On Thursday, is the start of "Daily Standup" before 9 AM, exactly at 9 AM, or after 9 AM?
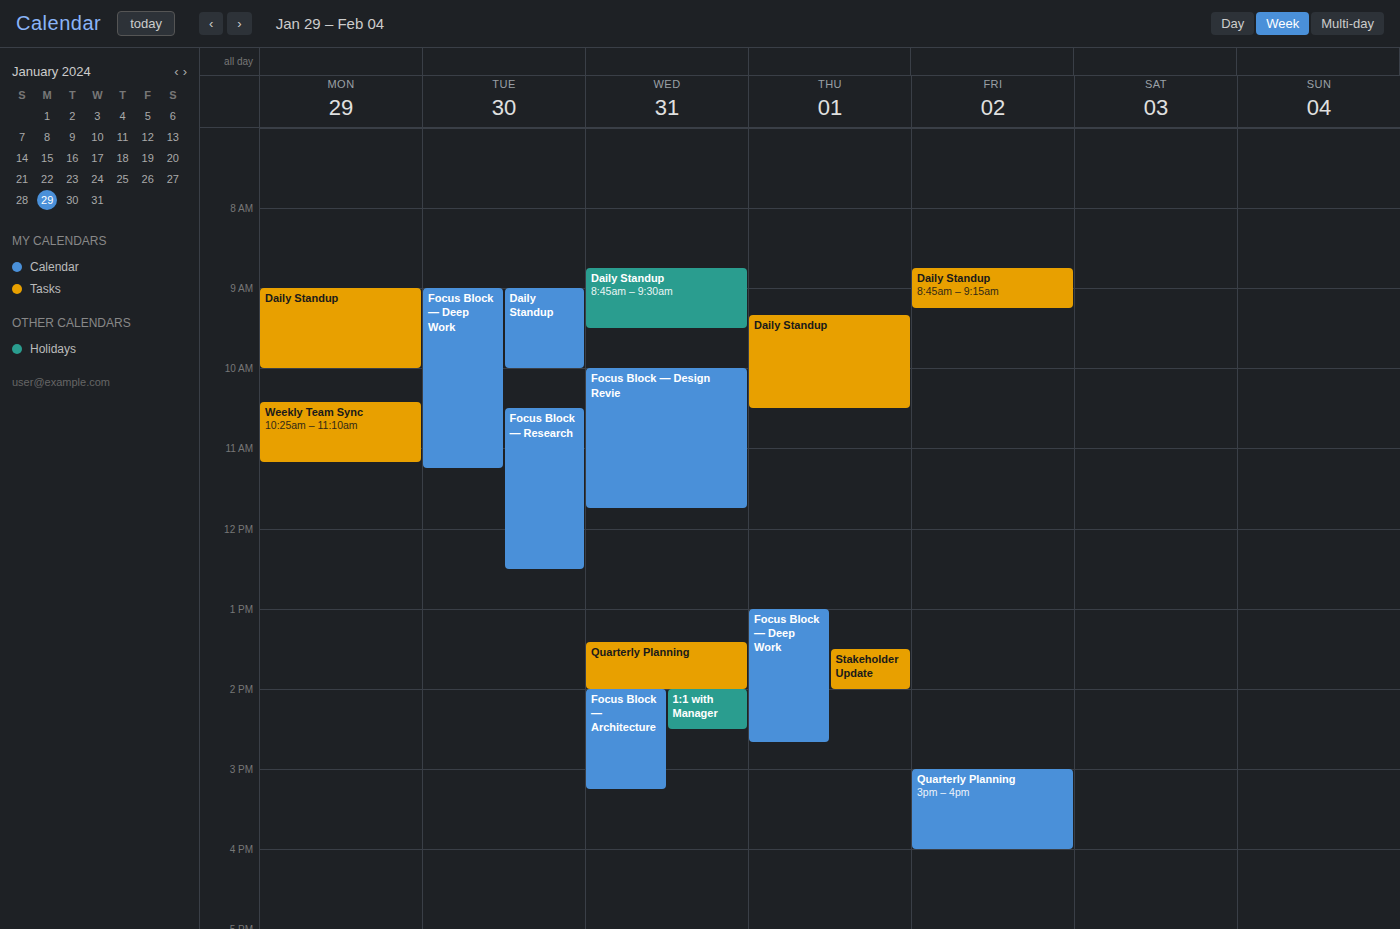
9:20 AM -- after 9 AM, 20 minutes below the 9 AM line.